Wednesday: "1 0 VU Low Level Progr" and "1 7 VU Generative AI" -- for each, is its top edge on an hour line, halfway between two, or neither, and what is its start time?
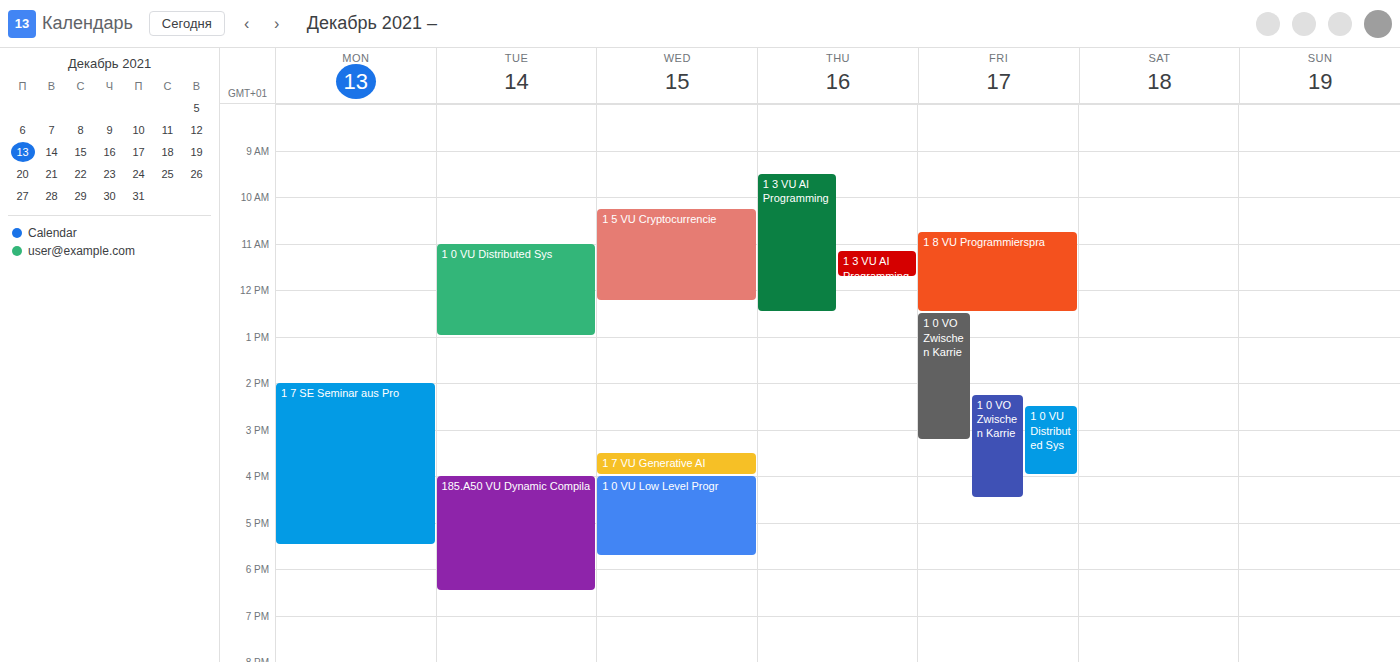
"1 0 VU Low Level Progr": 4:00 PM, exactly on the 4 PM line. "1 7 VU Generative AI": 3:30 PM, halfway between the 3 PM and 4 PM lines.